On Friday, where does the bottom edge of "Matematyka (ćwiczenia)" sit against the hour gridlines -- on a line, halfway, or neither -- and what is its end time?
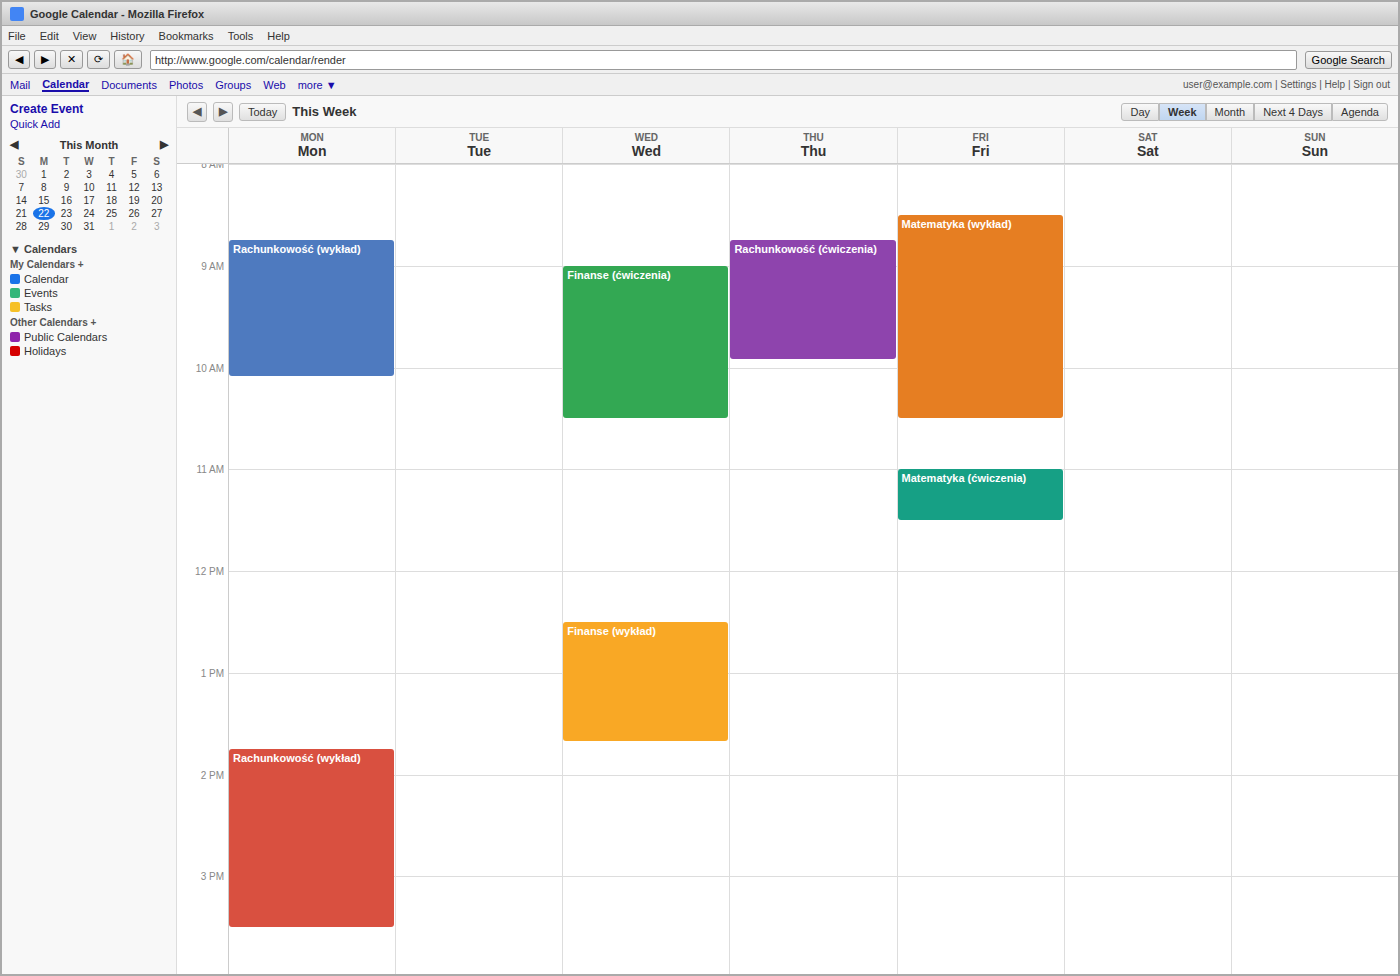
11:30 AM -- halfway between the 11 AM and 12 PM lines.